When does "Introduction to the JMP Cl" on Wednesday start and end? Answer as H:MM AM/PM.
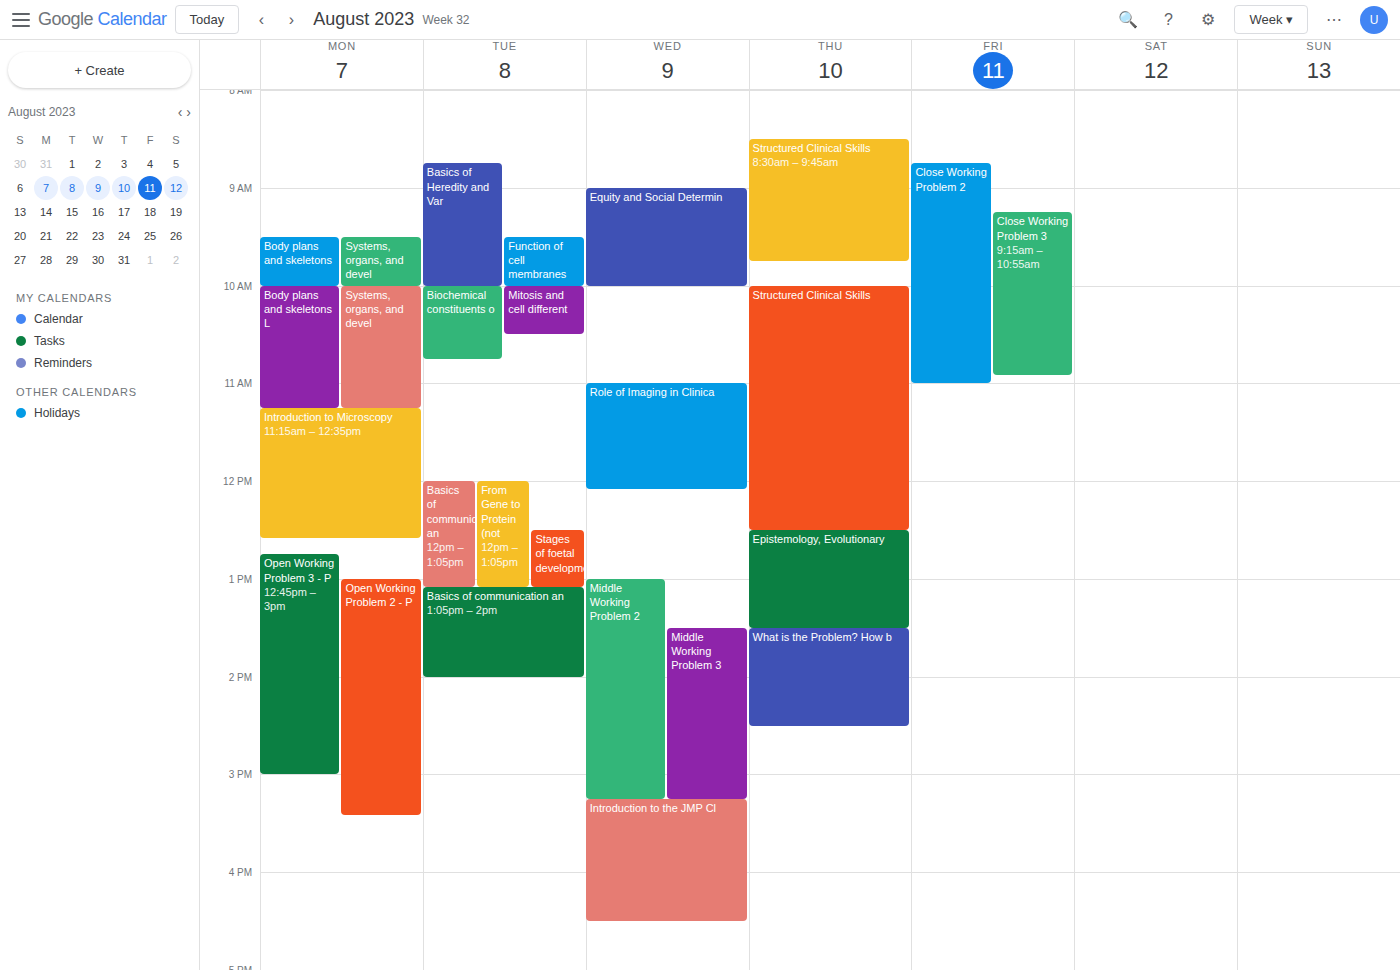
3:15 PM to 4:30 PM